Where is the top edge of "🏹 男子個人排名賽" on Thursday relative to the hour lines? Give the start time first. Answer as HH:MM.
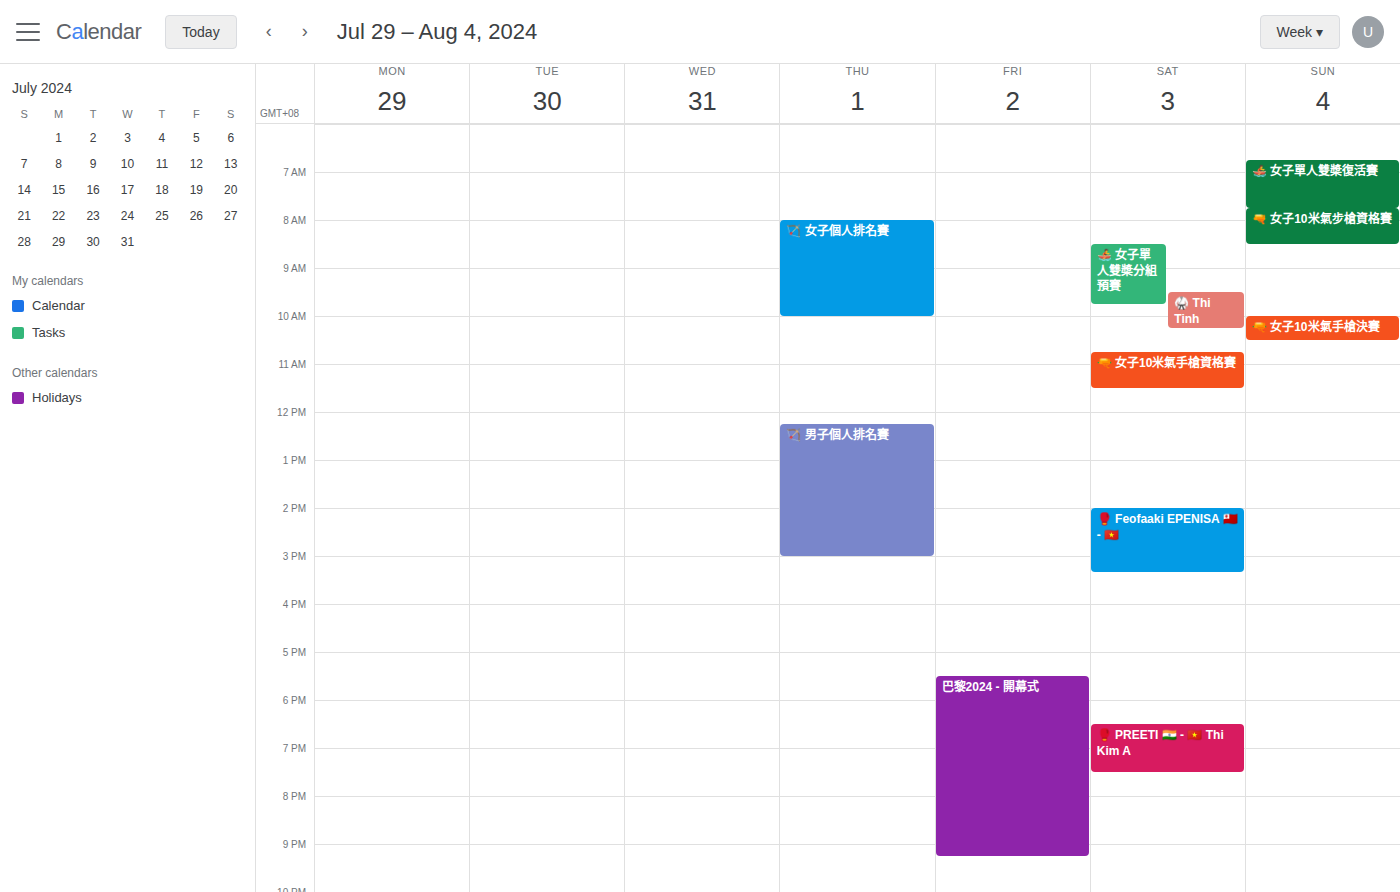
12:15 -- neither: a quarter of the way from the 12:00 line to the 13:00 line.